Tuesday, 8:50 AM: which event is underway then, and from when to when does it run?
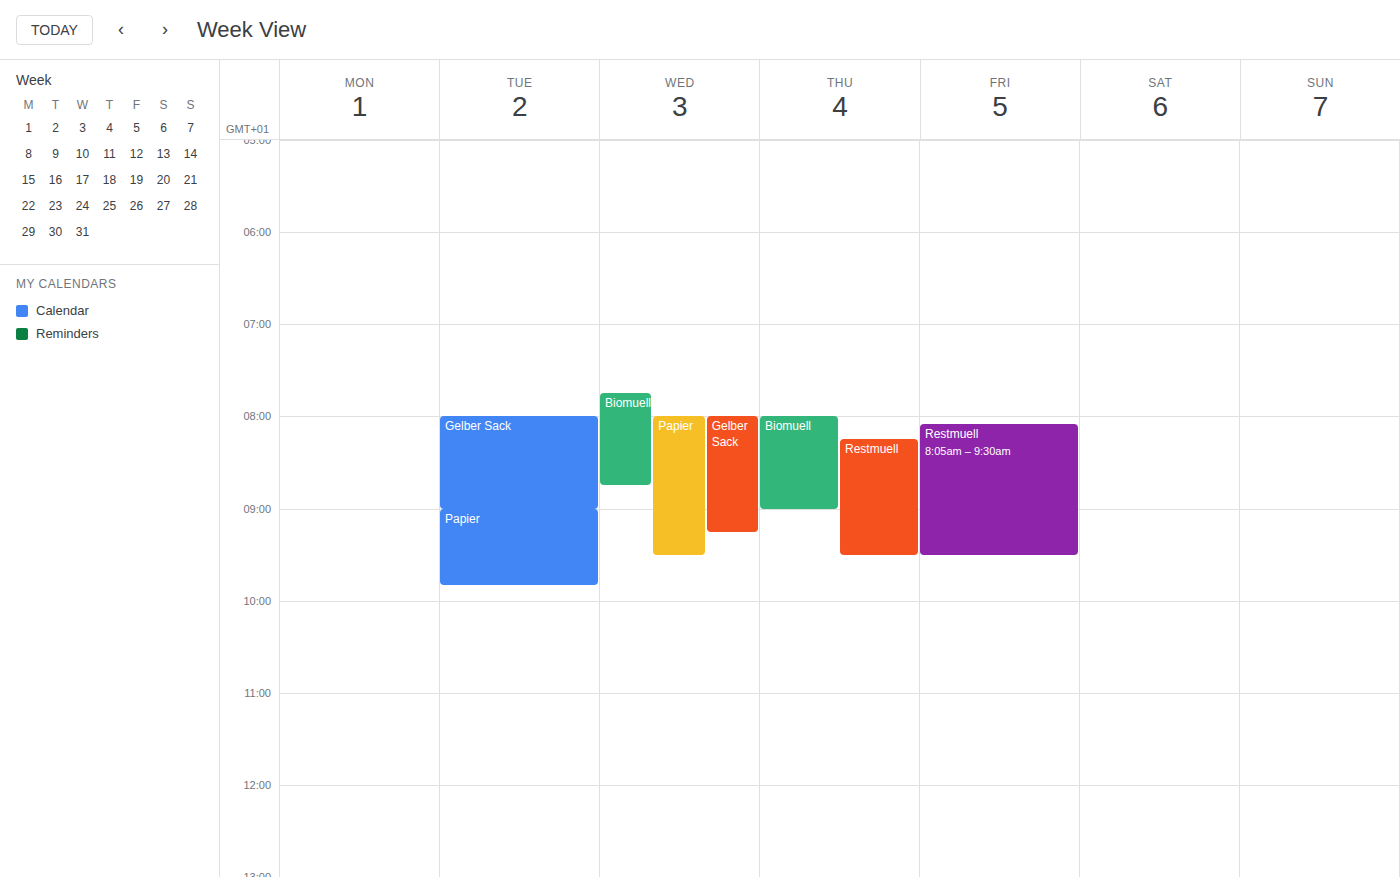
"Gelber Sack", 8:00 AM to 9:00 AM